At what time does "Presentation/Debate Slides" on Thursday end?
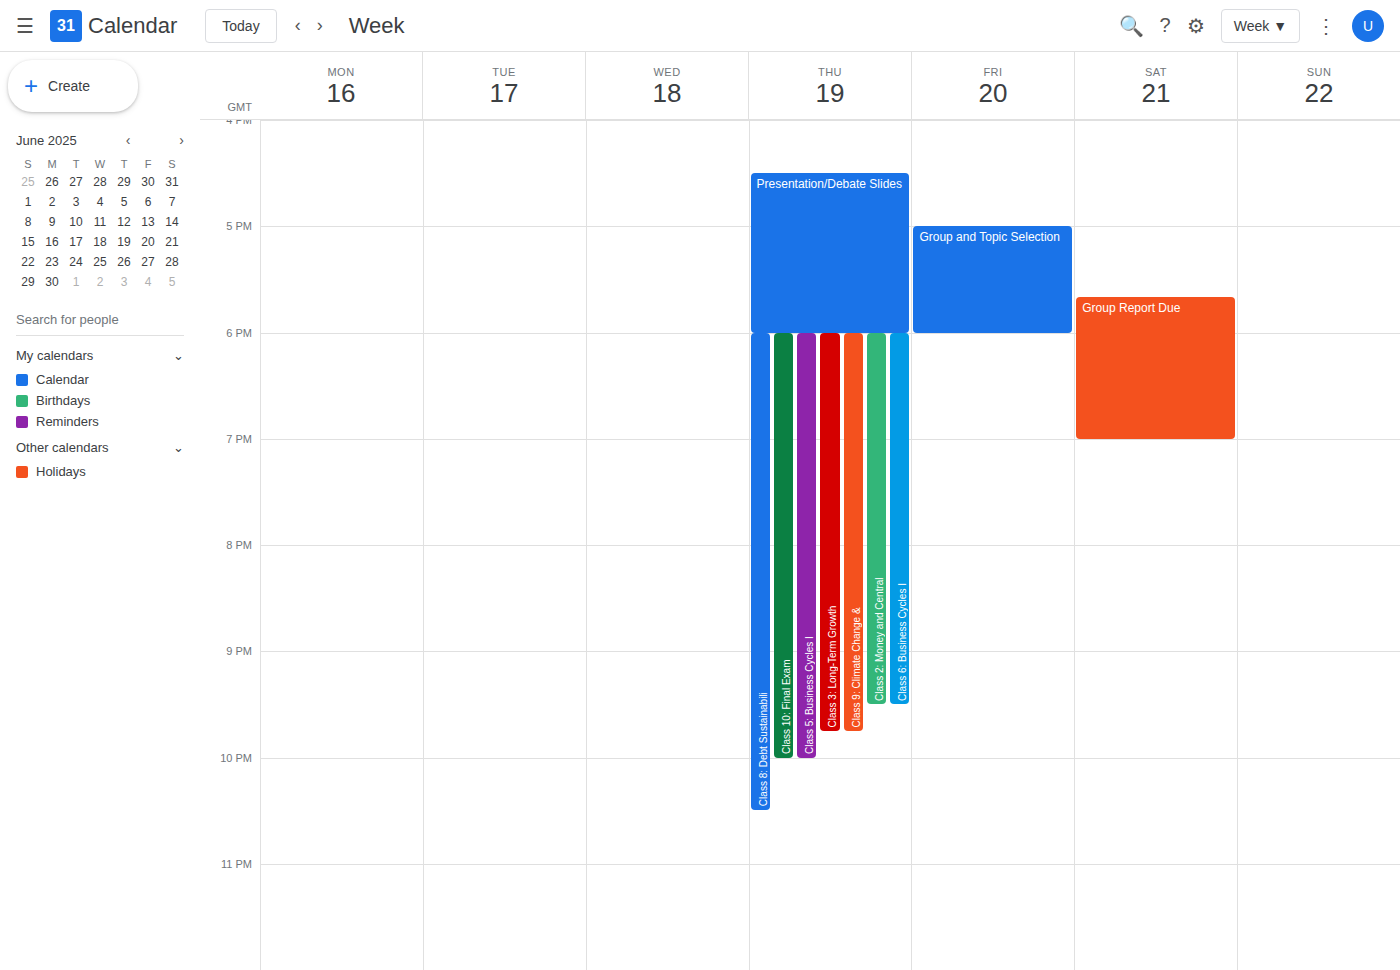
6:00 PM